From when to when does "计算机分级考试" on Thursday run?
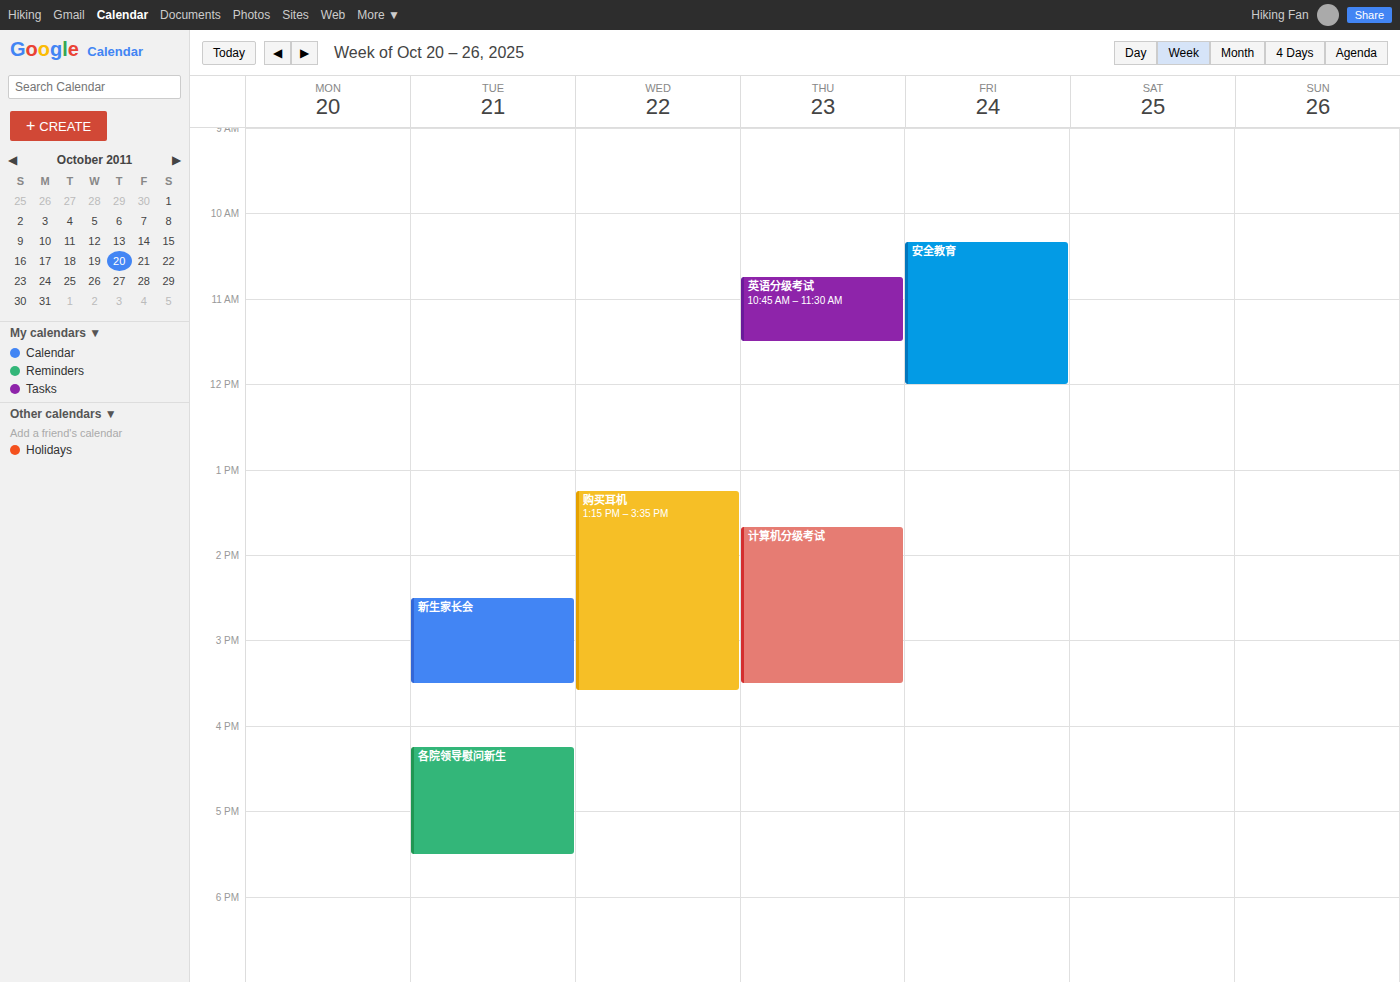
1:40 PM to 3:30 PM